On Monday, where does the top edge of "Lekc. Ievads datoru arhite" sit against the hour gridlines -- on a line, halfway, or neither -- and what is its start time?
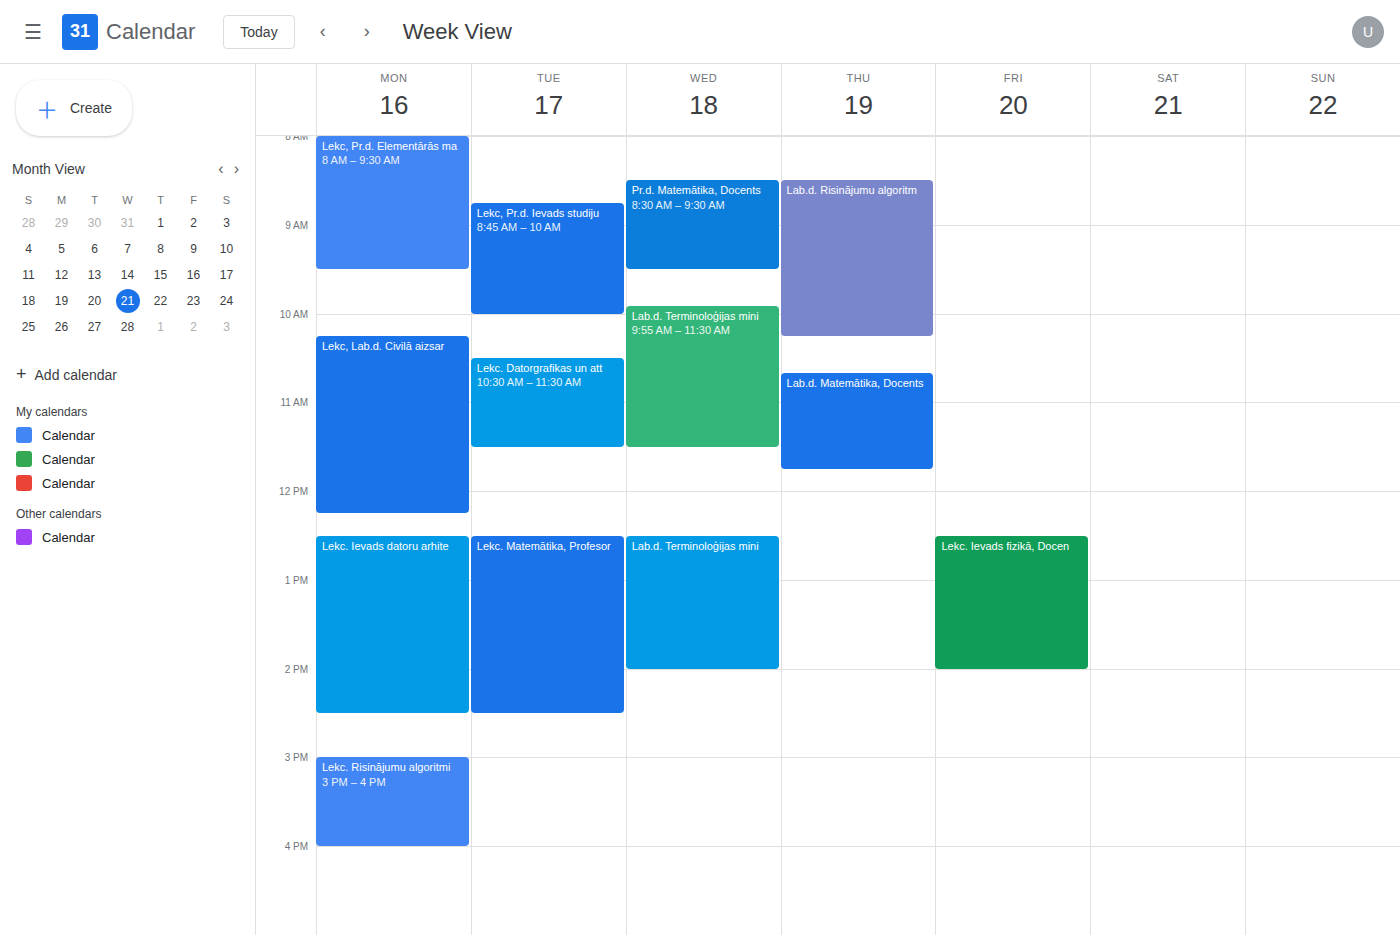
12:30 PM -- halfway between the 12 PM and 1 PM lines.